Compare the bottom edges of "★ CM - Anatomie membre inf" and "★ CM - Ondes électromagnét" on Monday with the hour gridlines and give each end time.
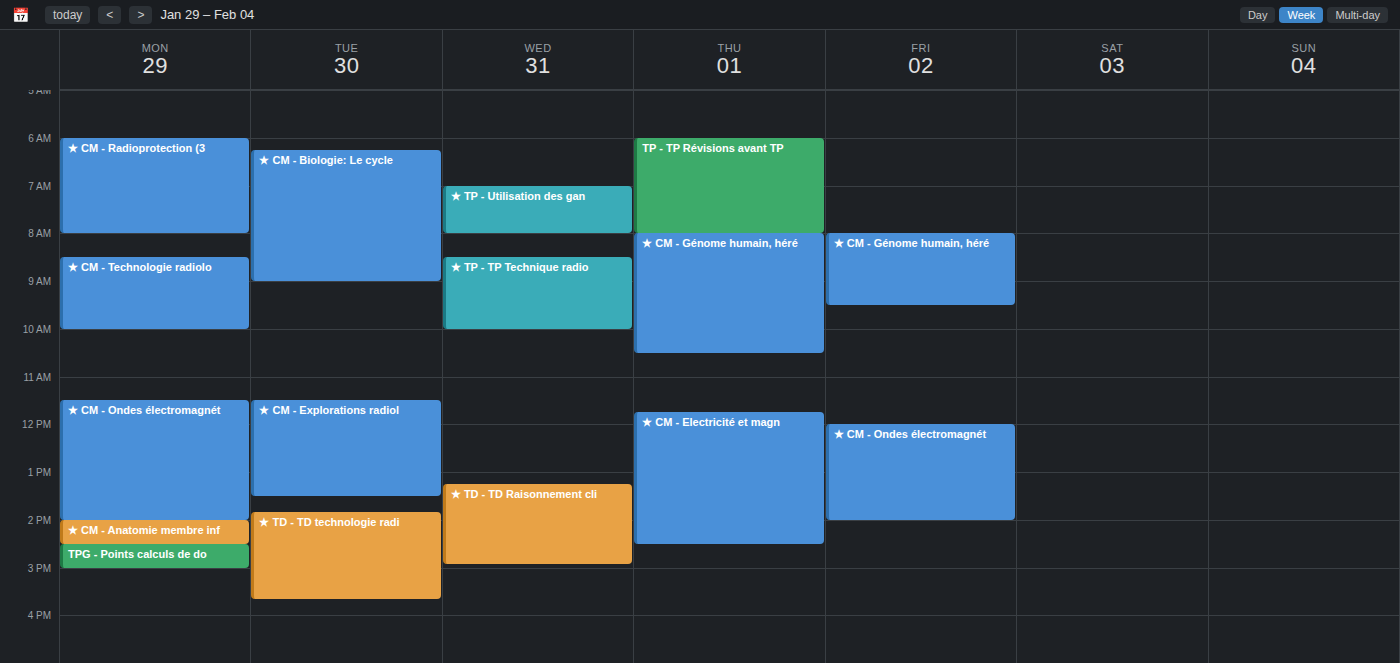
"★ CM - Anatomie membre inf": 2:30 PM, halfway between the 2 PM and 3 PM lines. "★ CM - Ondes électromagnét": 2:00 PM, exactly on the 2 PM line.